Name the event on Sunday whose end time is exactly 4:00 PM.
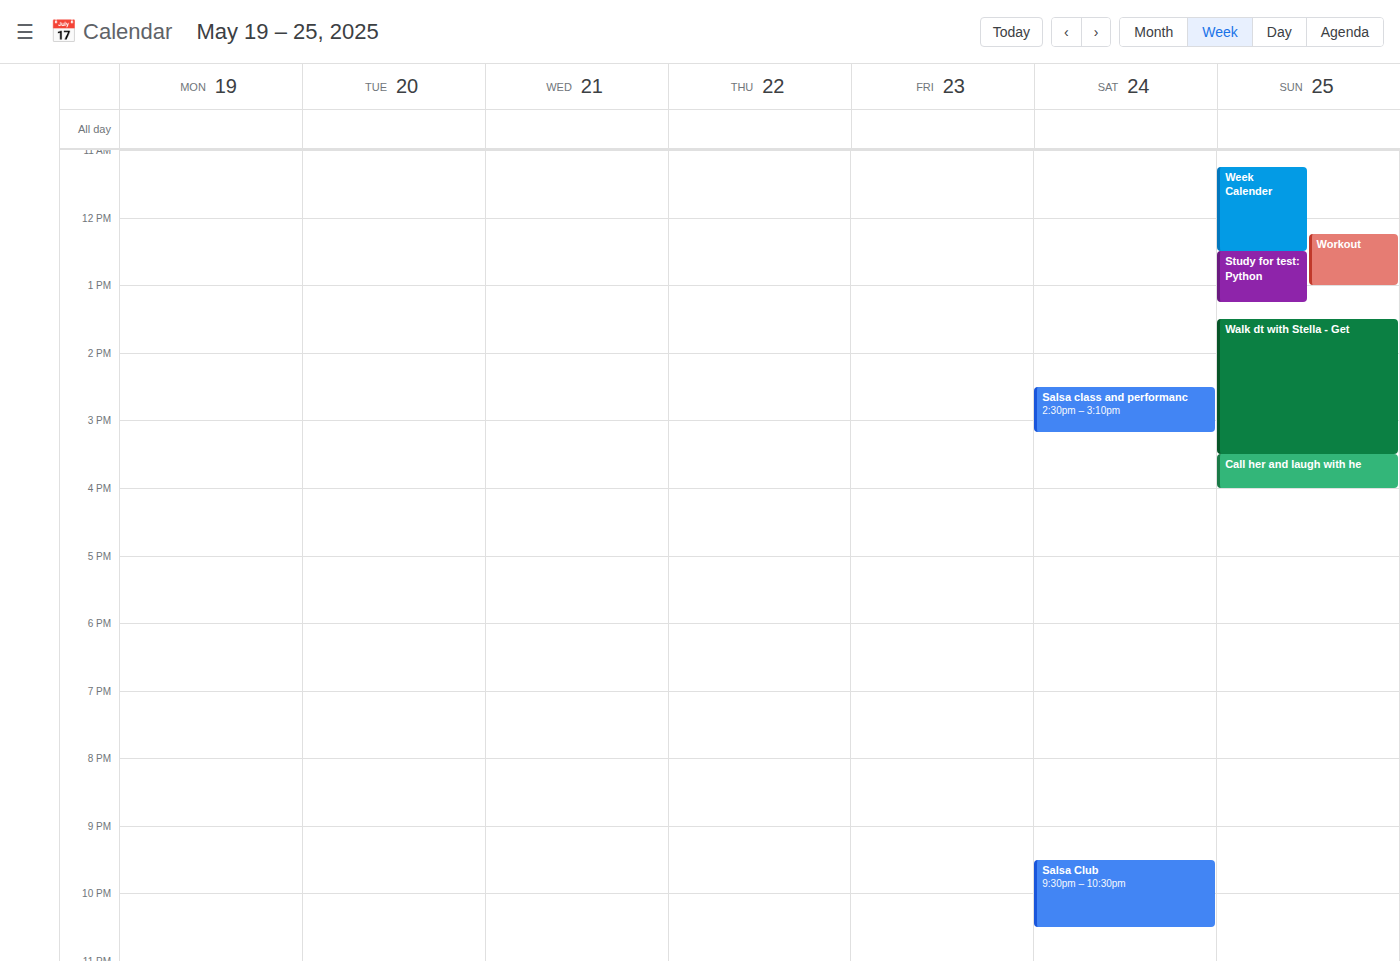
"Call her and laugh with he"